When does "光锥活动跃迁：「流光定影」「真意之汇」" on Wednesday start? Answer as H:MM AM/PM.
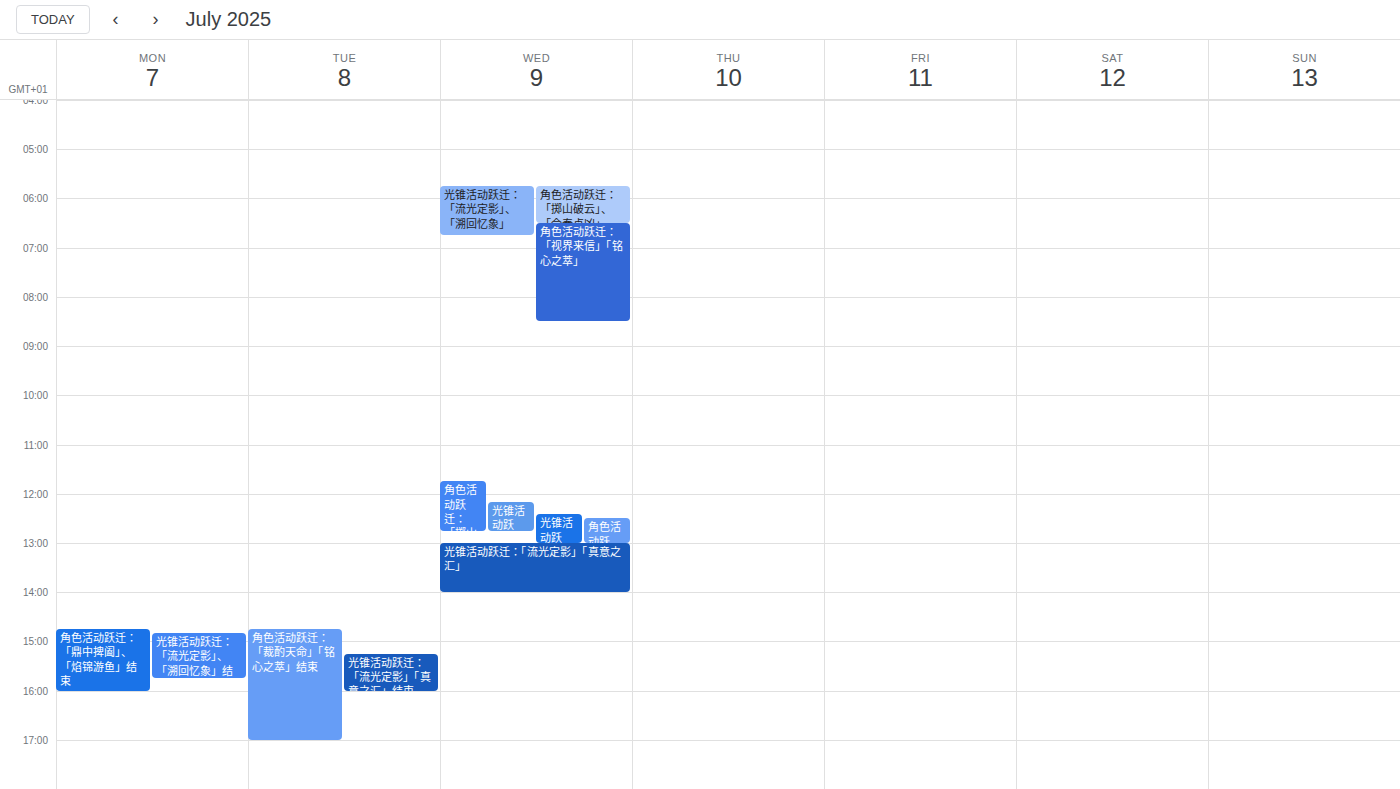
1:00 PM